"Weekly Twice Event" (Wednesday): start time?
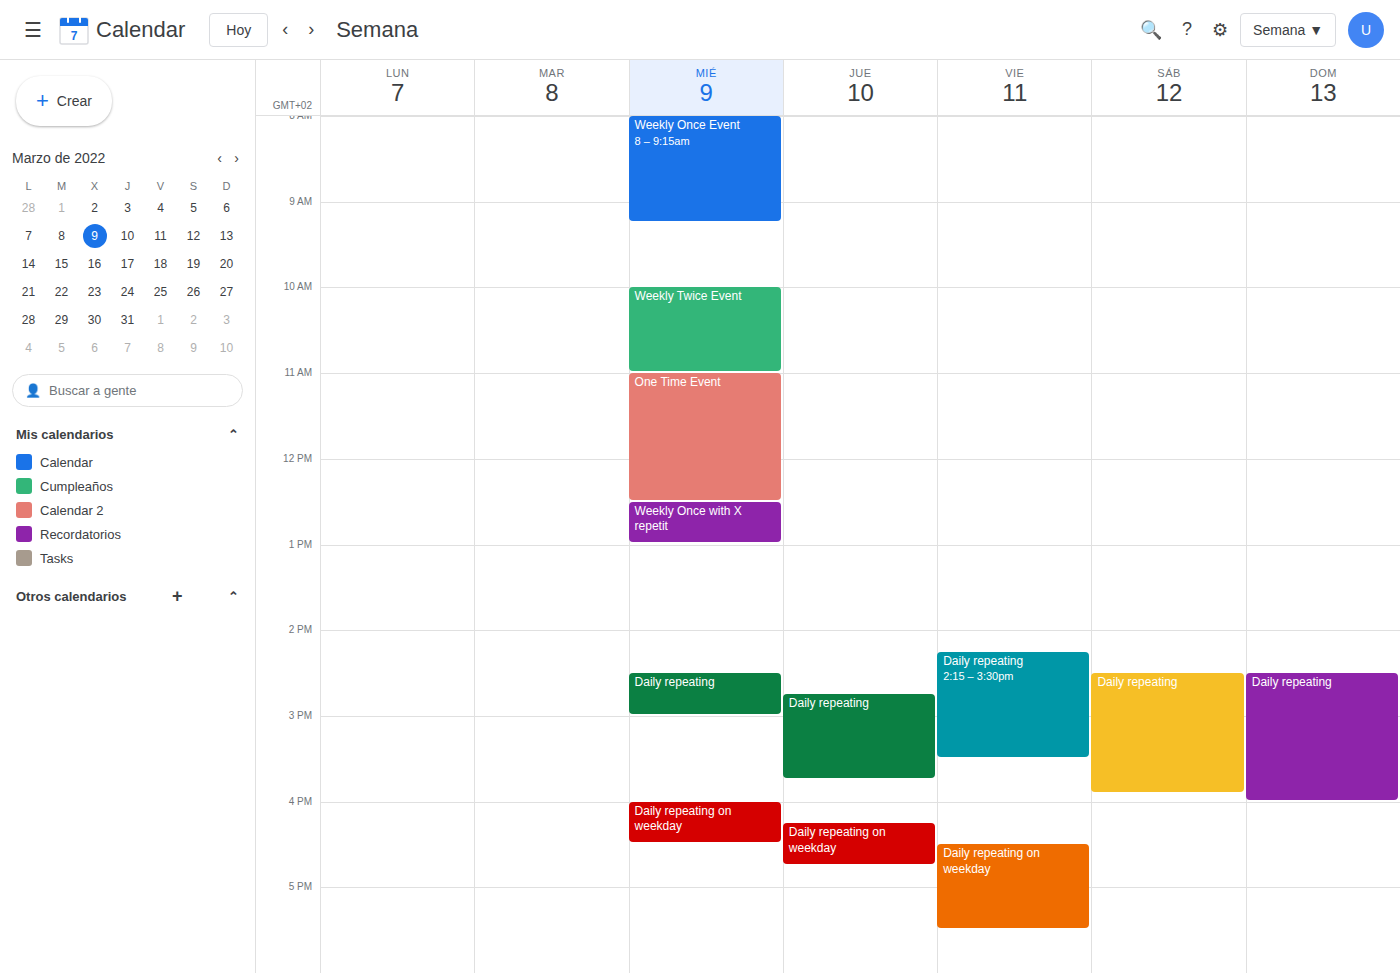
10:00 AM